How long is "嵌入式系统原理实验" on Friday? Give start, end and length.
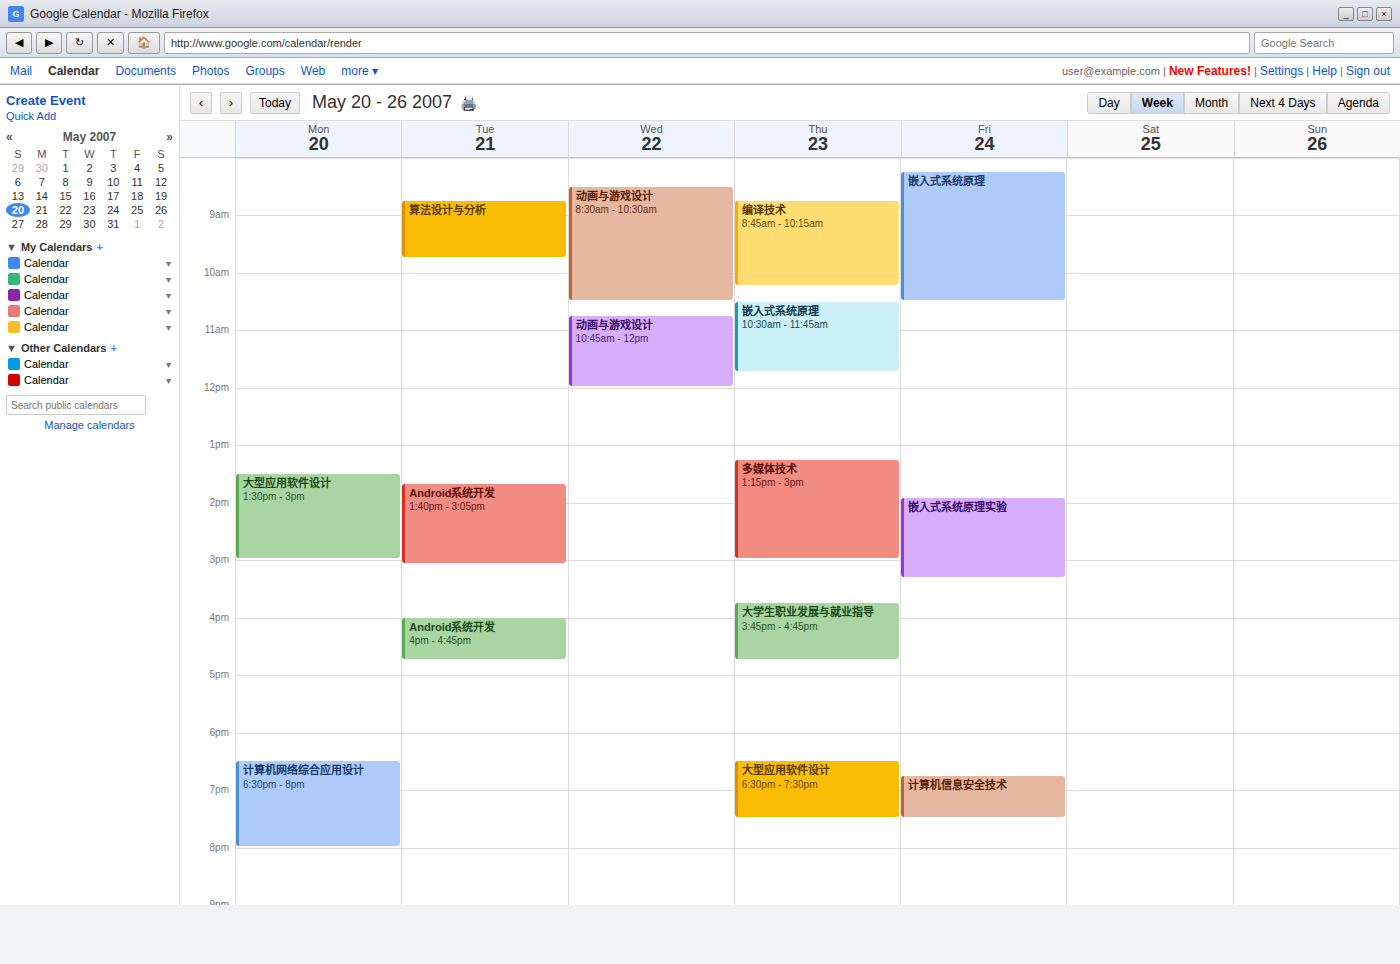
1:55 PM to 3:20 PM, 1 hour 25 minutes